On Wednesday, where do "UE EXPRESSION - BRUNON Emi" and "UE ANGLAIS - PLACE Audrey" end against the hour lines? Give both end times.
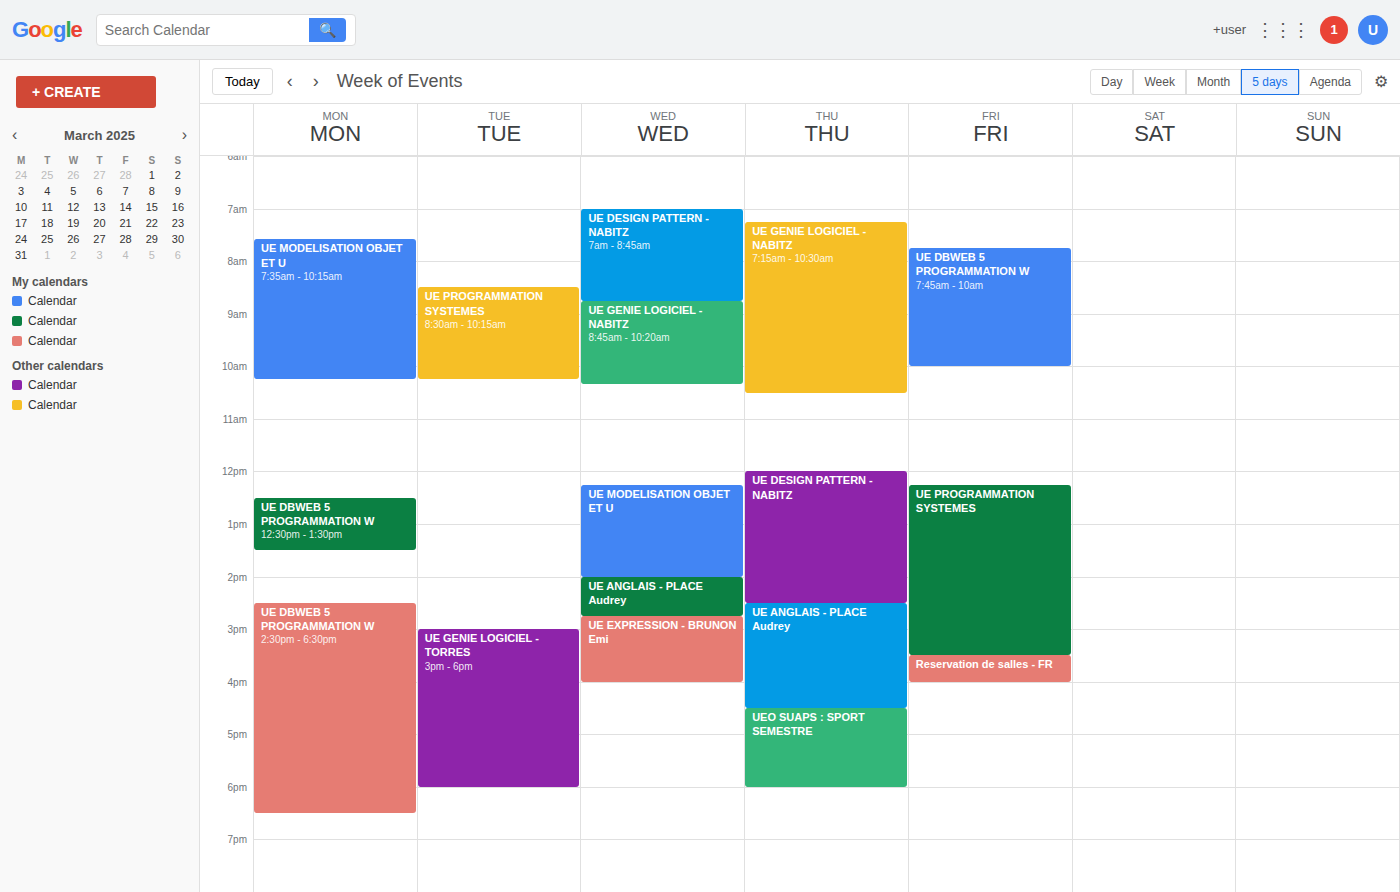
"UE EXPRESSION - BRUNON Emi": 4:00 PM, exactly on the 4 PM line. "UE ANGLAIS - PLACE Audrey": 2:45 PM, neither: three quarters of the way from the 2 PM line to the 3 PM line.